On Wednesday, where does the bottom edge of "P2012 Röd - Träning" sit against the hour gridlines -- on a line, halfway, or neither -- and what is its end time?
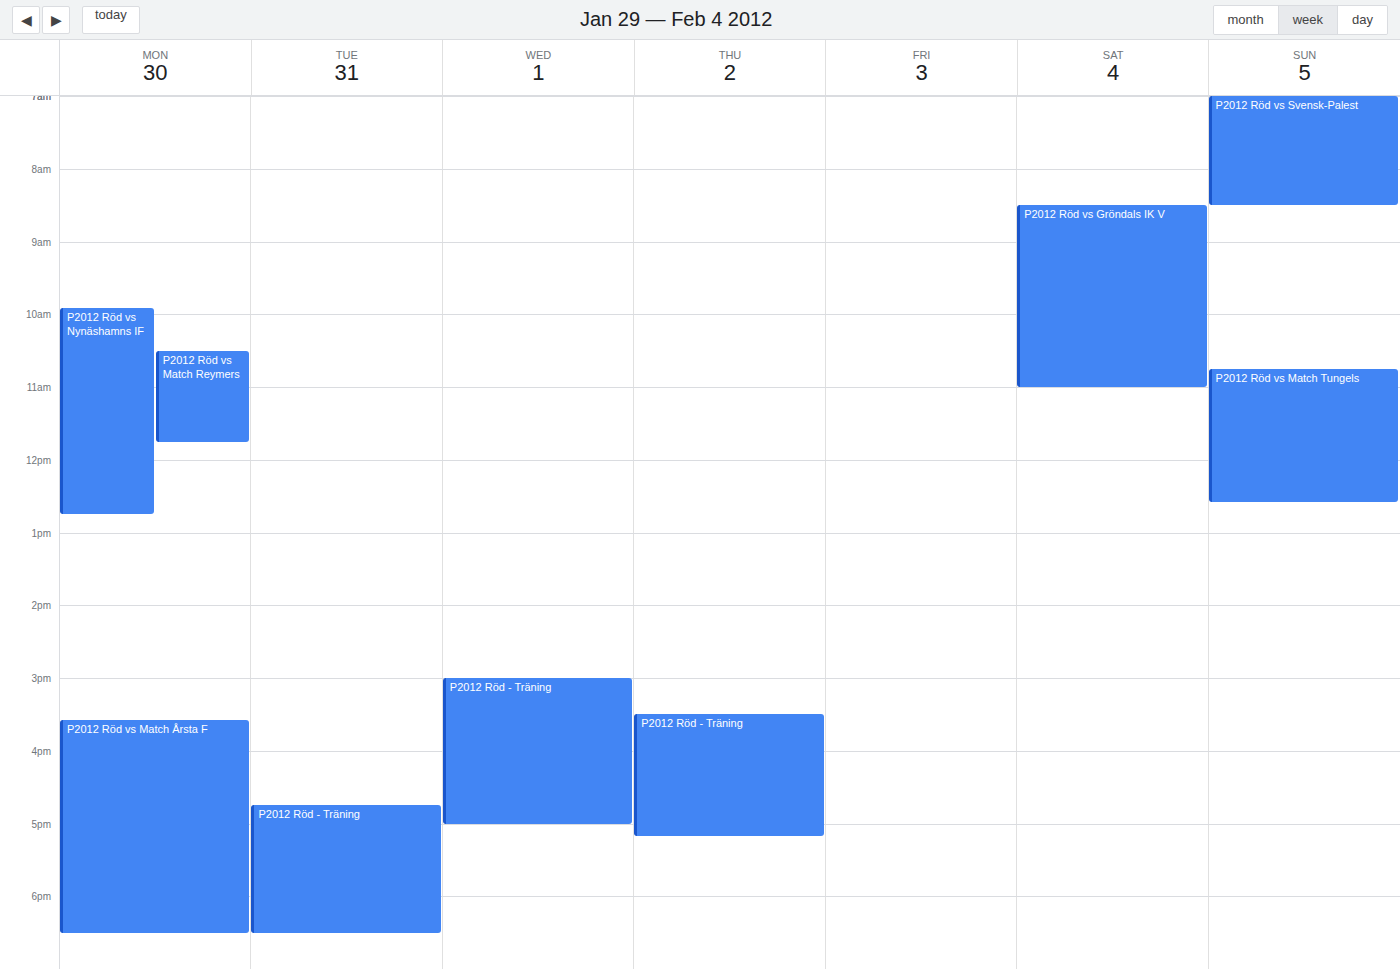
5:00 PM -- exactly on the 5 PM line.